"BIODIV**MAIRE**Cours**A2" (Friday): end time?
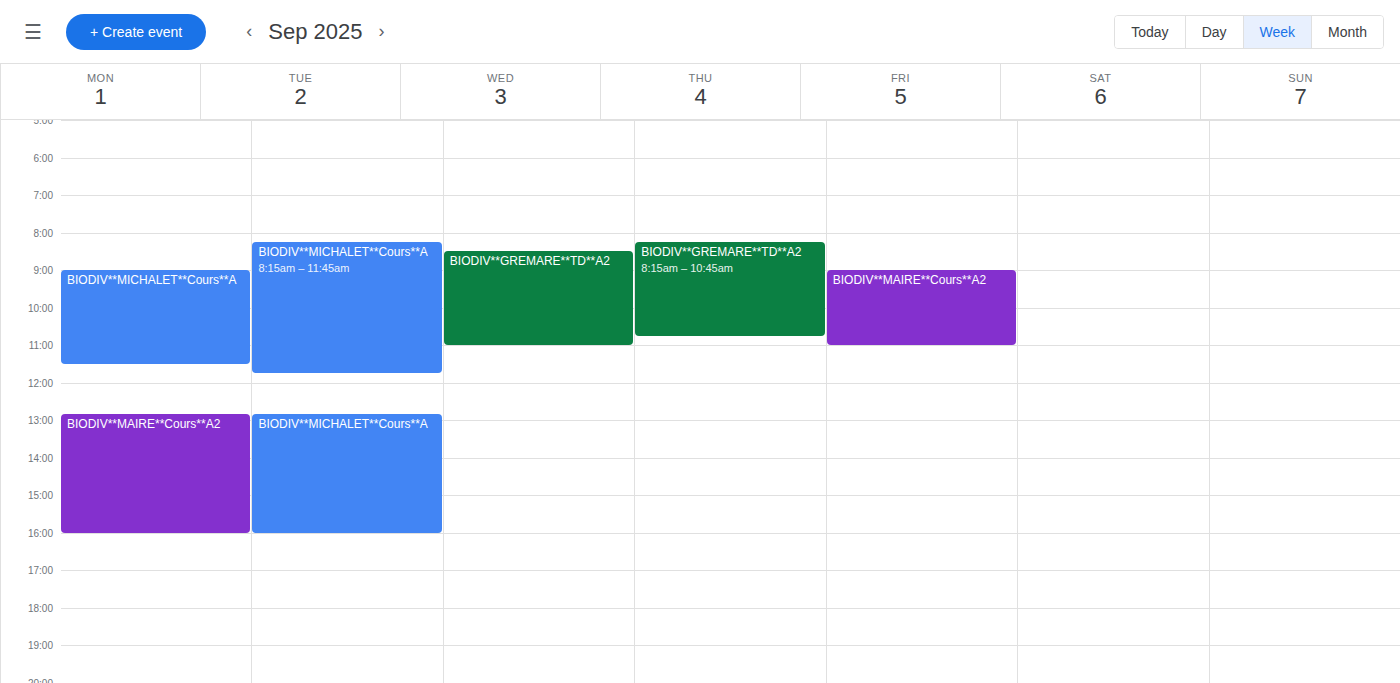
11:00